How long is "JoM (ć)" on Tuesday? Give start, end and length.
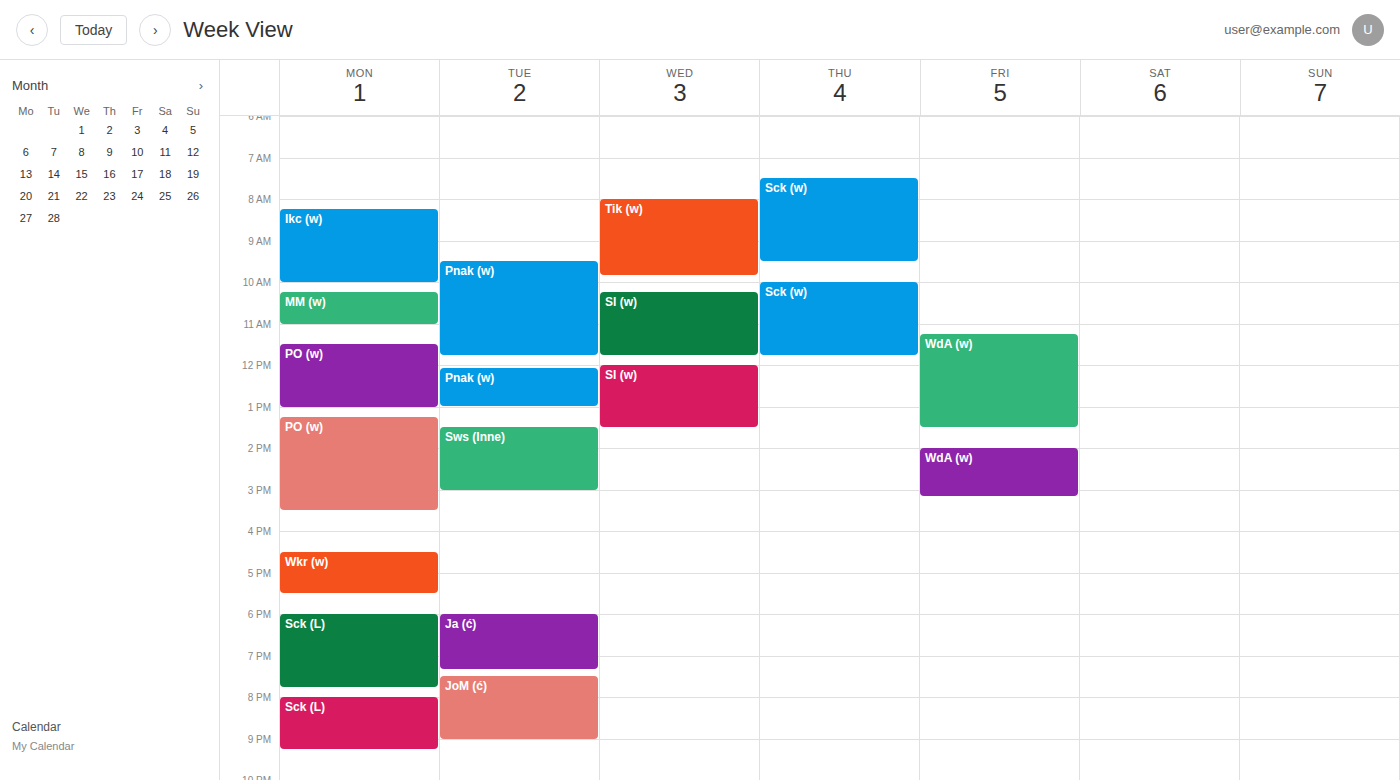
7:30 PM to 9:00 PM, 1 hour 30 minutes